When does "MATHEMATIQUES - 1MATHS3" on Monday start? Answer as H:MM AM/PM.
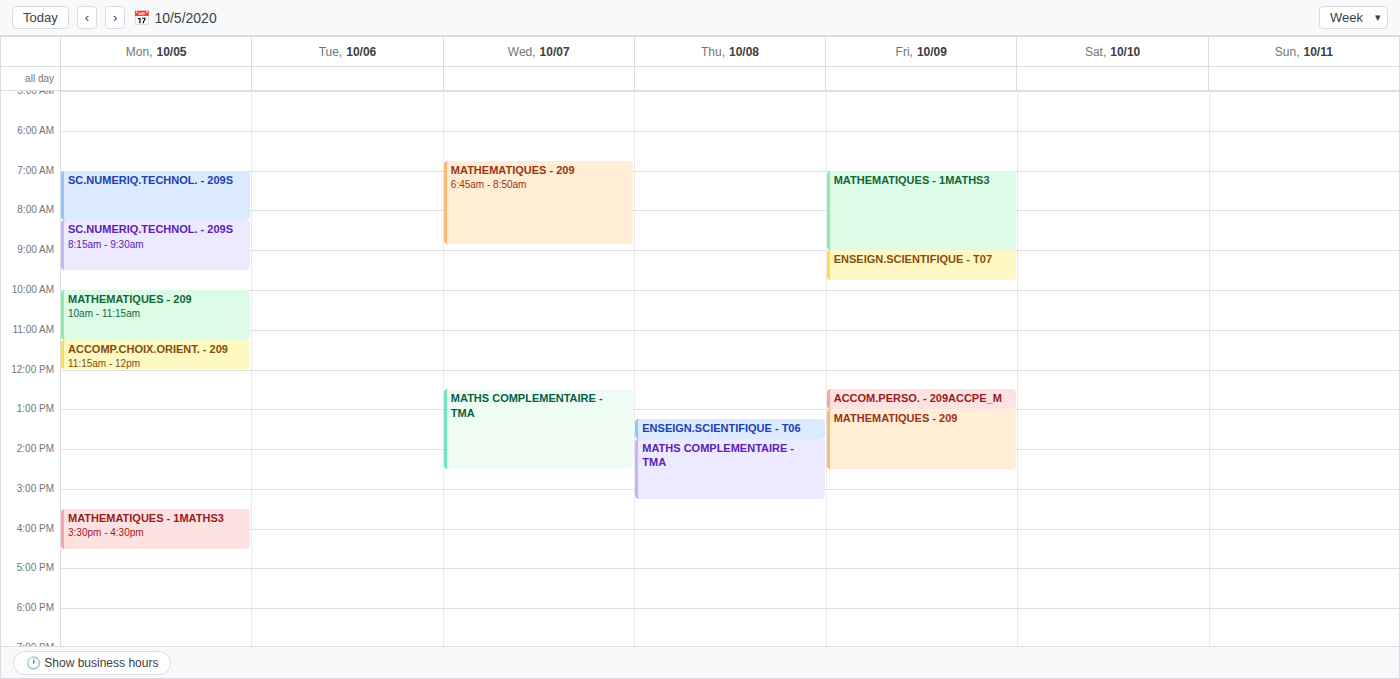
3:30 PM